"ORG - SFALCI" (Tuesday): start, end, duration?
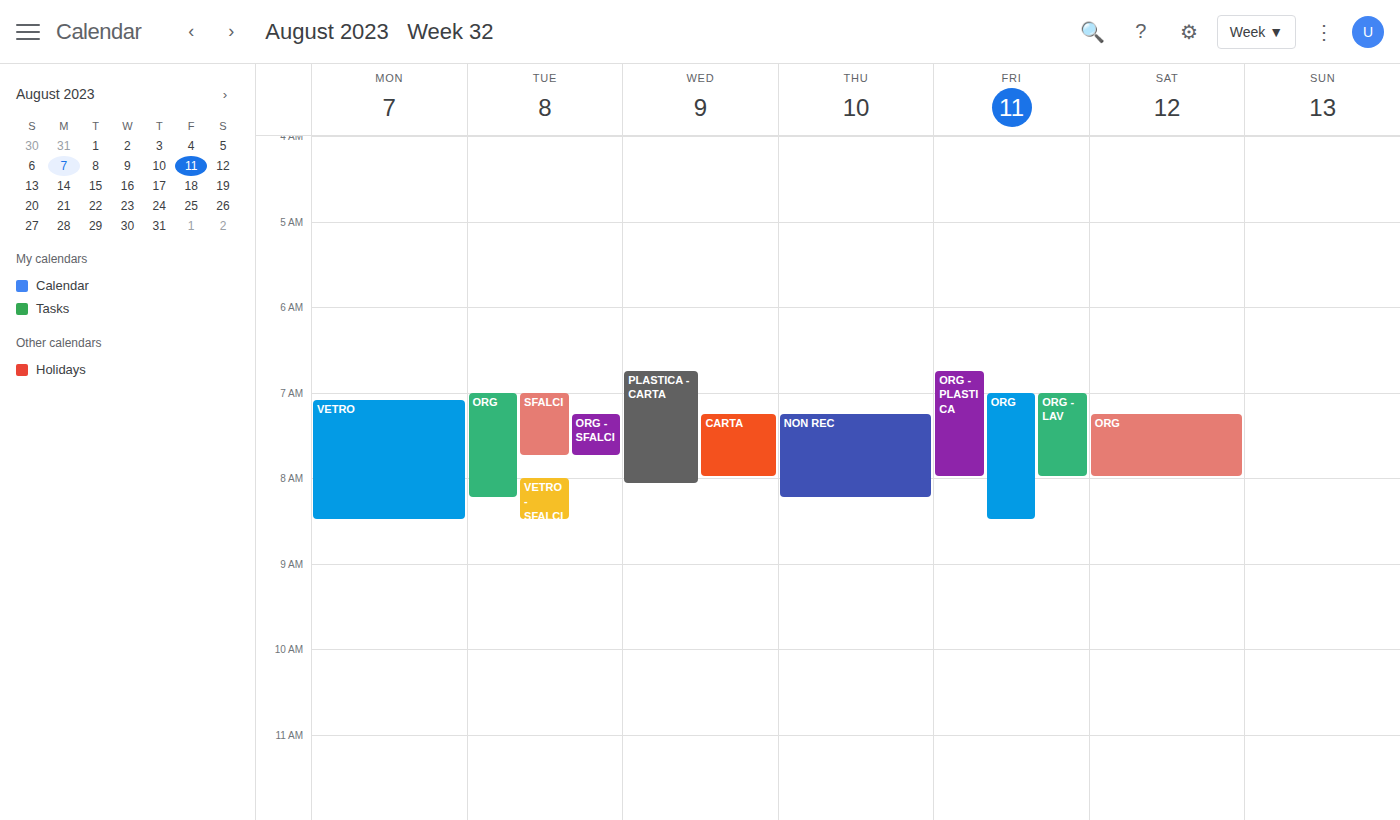
07:15 to 07:45, 30 minutes